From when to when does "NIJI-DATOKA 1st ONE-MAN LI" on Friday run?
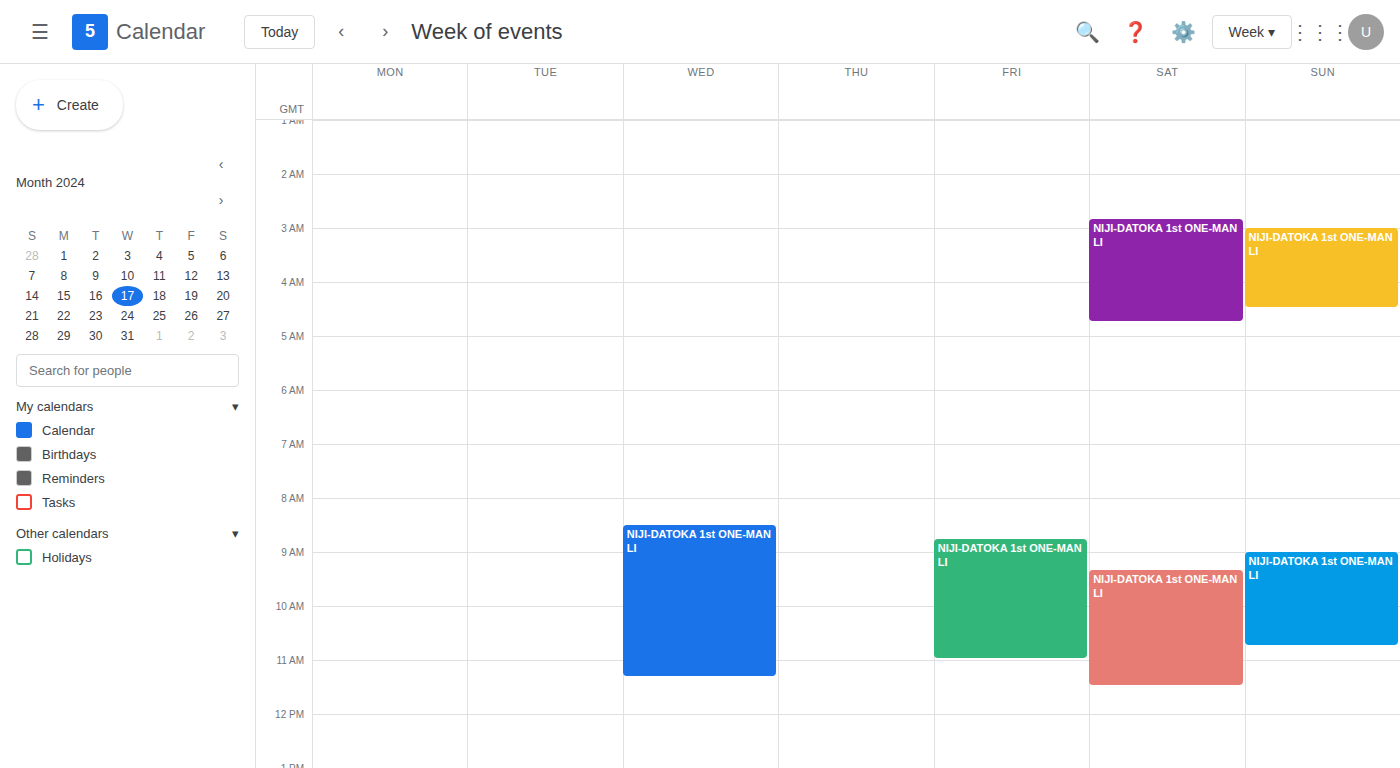
8:45 AM to 11:00 AM